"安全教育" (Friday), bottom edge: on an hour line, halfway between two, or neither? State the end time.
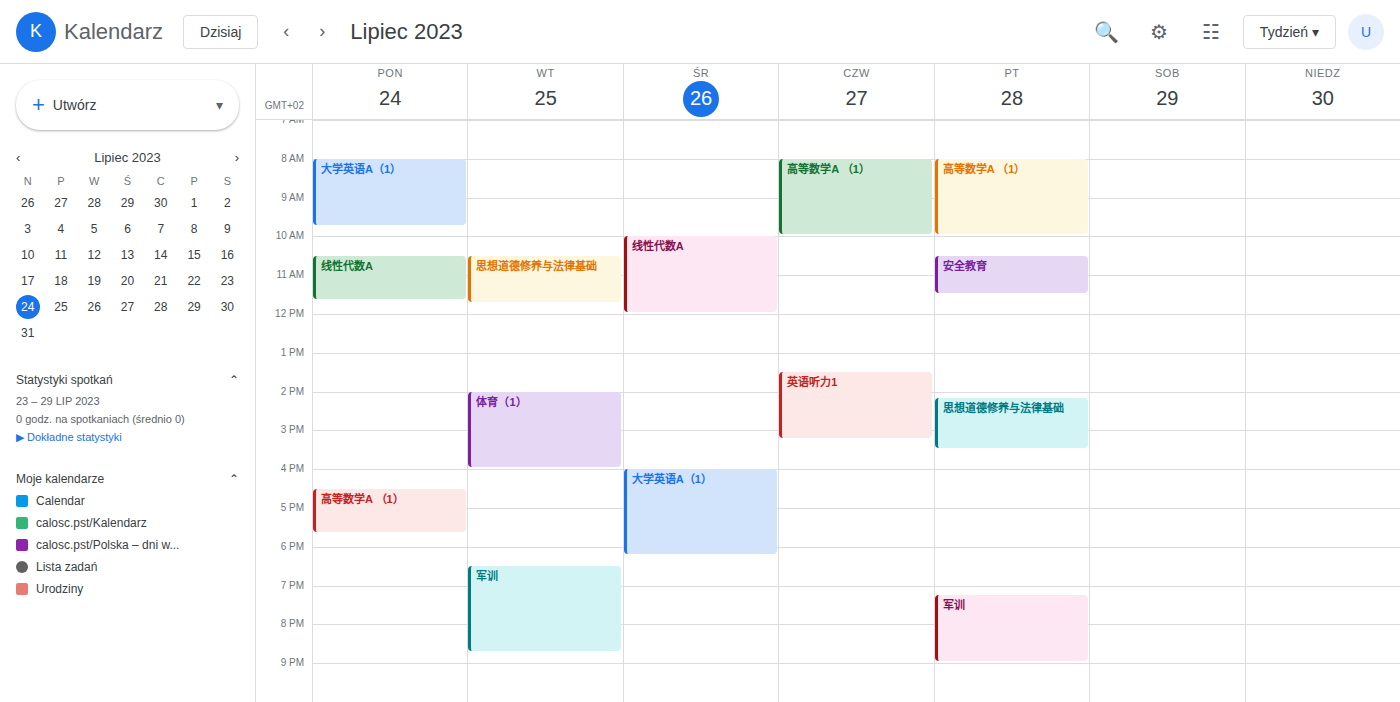
11:30 AM -- halfway between the 11 AM and 12 PM lines.